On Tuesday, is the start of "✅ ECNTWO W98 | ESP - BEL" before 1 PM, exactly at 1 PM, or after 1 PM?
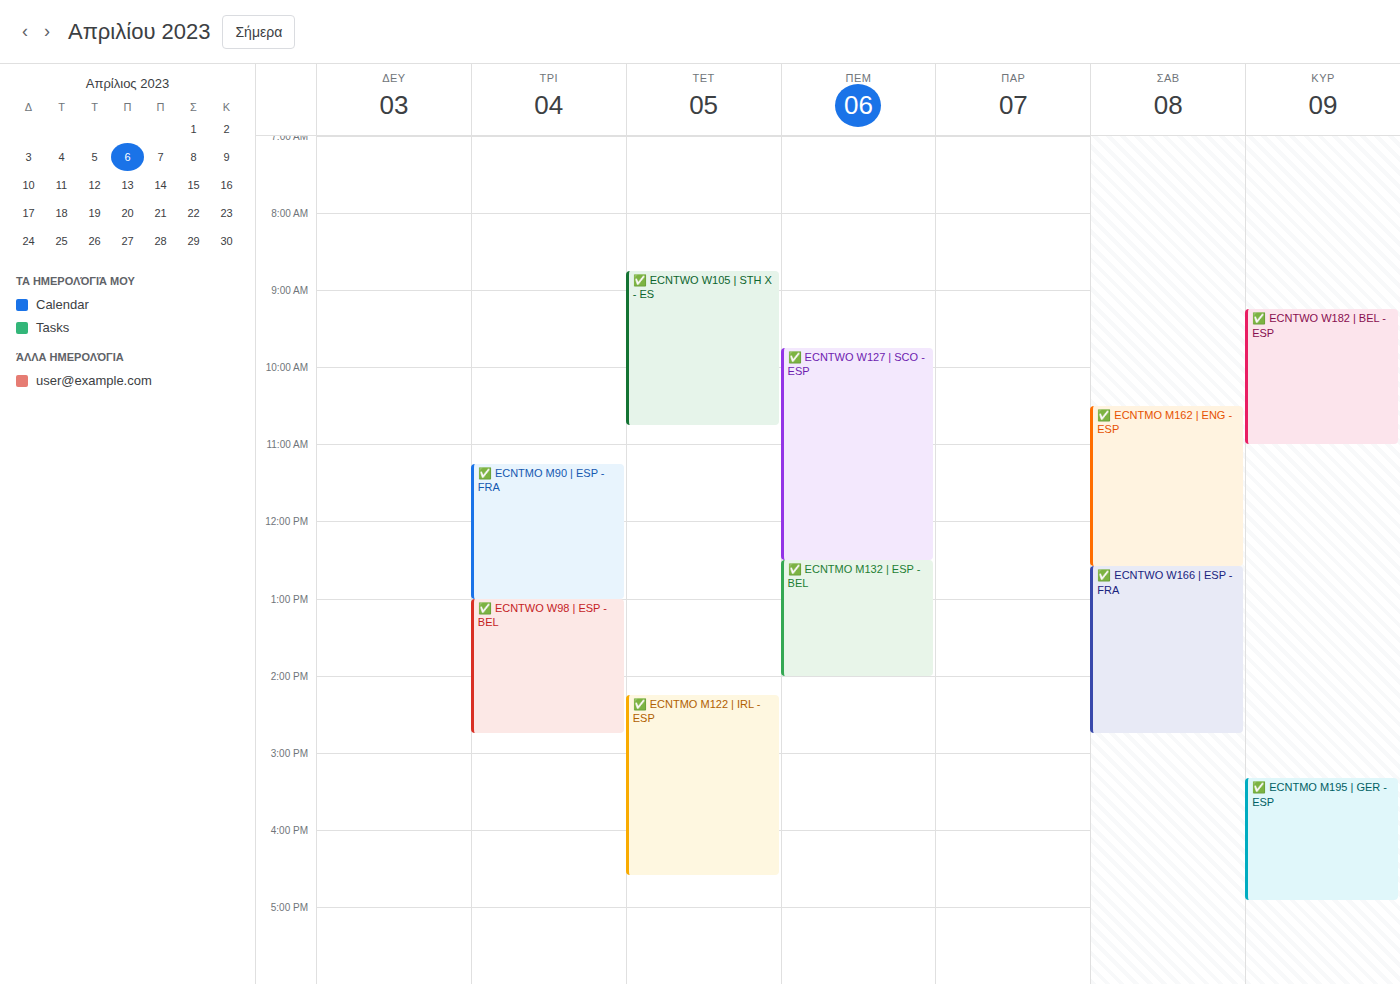
1:00 PM -- exactly at 1 PM, on the 1 PM line.